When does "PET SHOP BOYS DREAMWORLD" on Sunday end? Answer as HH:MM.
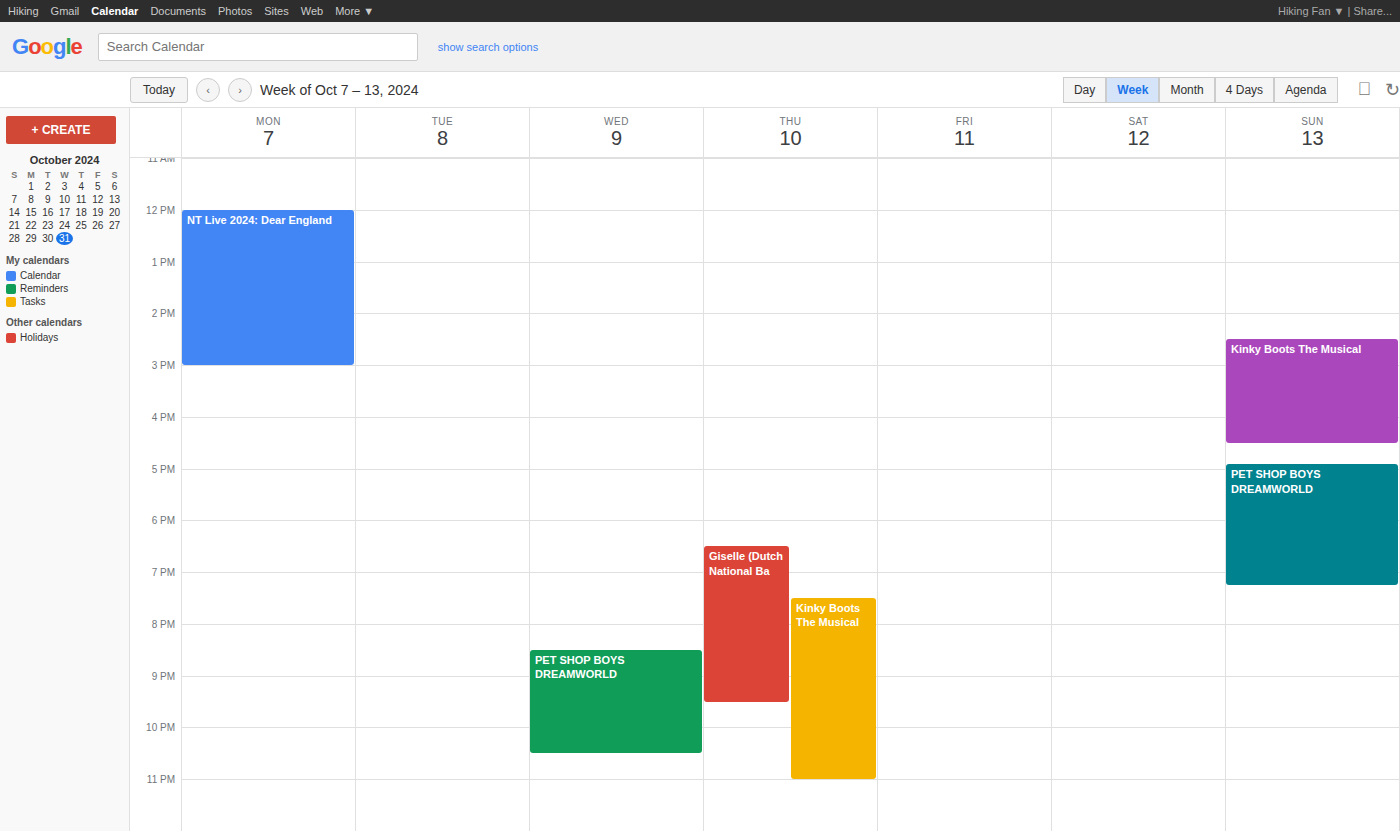
19:15